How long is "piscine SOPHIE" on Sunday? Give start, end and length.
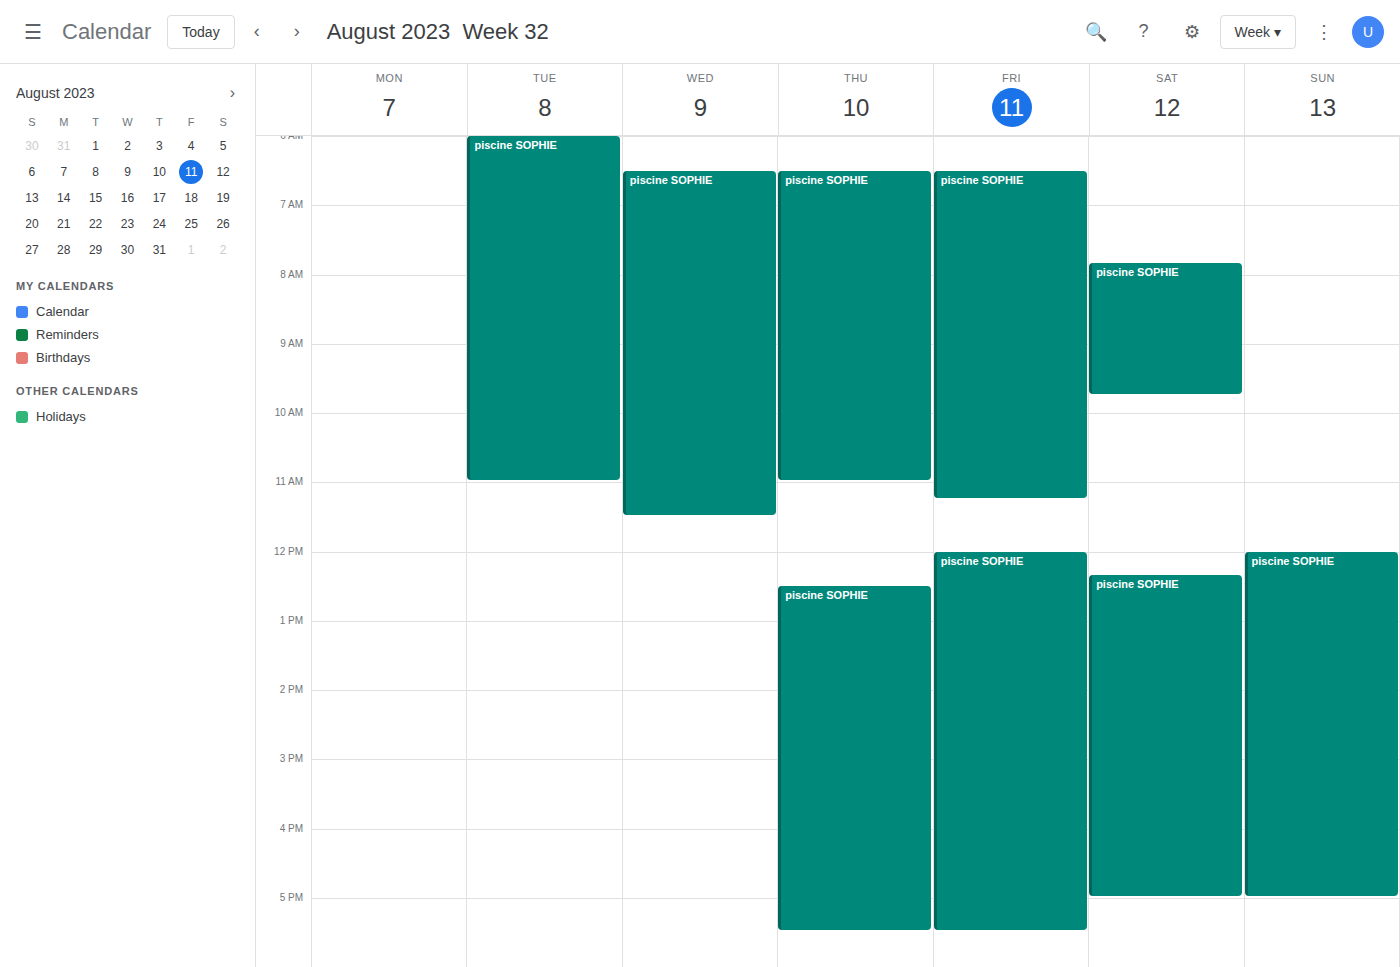
12:00 PM to 5:00 PM, 5 hours